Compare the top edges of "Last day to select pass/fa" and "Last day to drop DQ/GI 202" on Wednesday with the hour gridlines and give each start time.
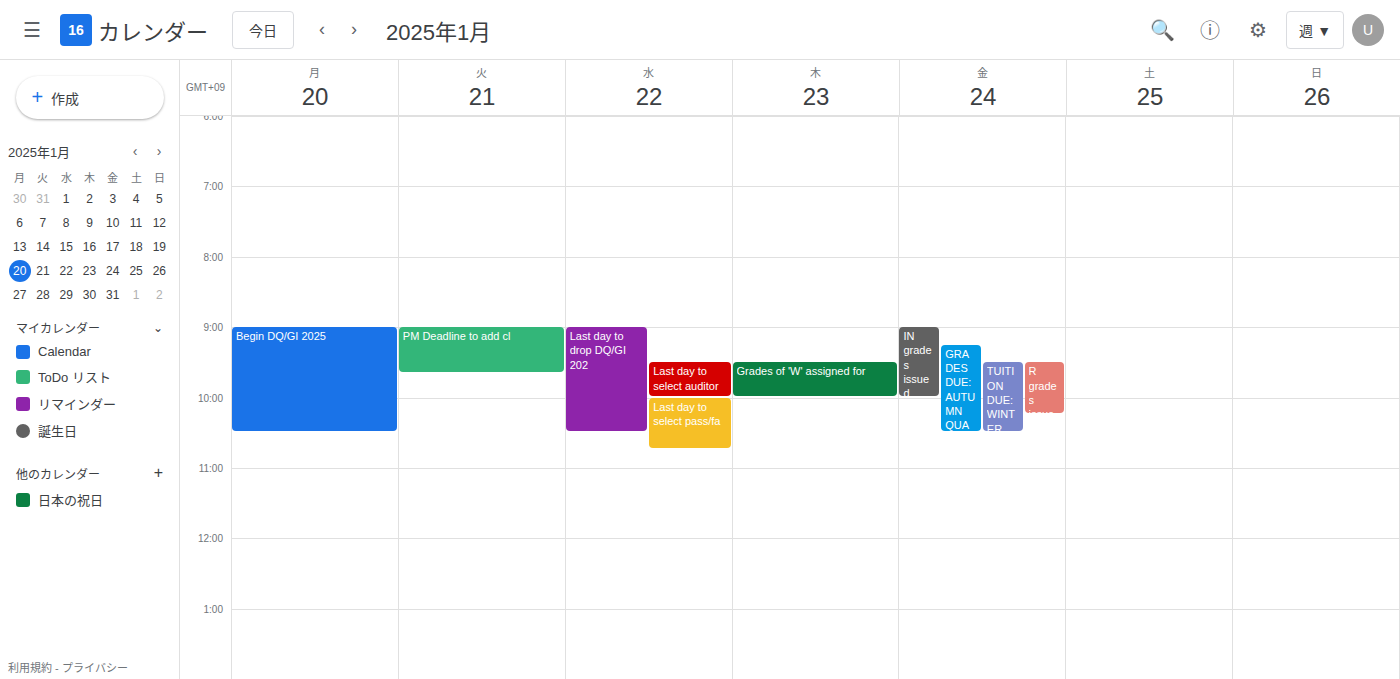
"Last day to select pass/fa": 10:00 AM, exactly on the 10 AM line. "Last day to drop DQ/GI 202": 9:00 AM, exactly on the 9 AM line.